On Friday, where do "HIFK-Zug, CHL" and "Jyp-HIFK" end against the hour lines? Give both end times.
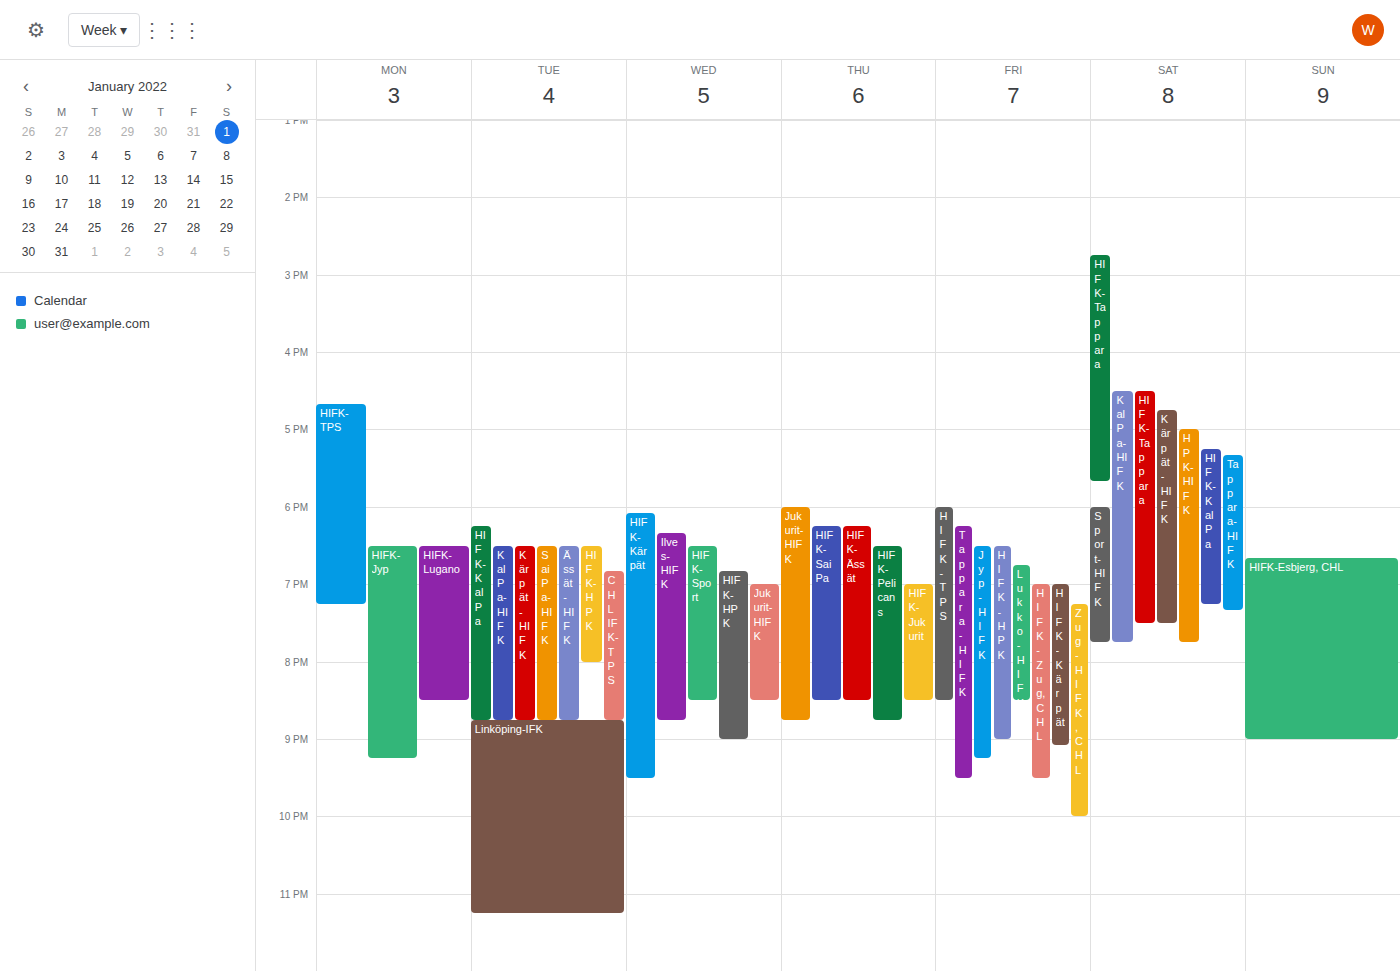
"HIFK-Zug, CHL": 9:30 PM, halfway between the 9 PM and 10 PM lines. "Jyp-HIFK": 9:15 PM, neither: a quarter of the way from the 9 PM line to the 10 PM line.